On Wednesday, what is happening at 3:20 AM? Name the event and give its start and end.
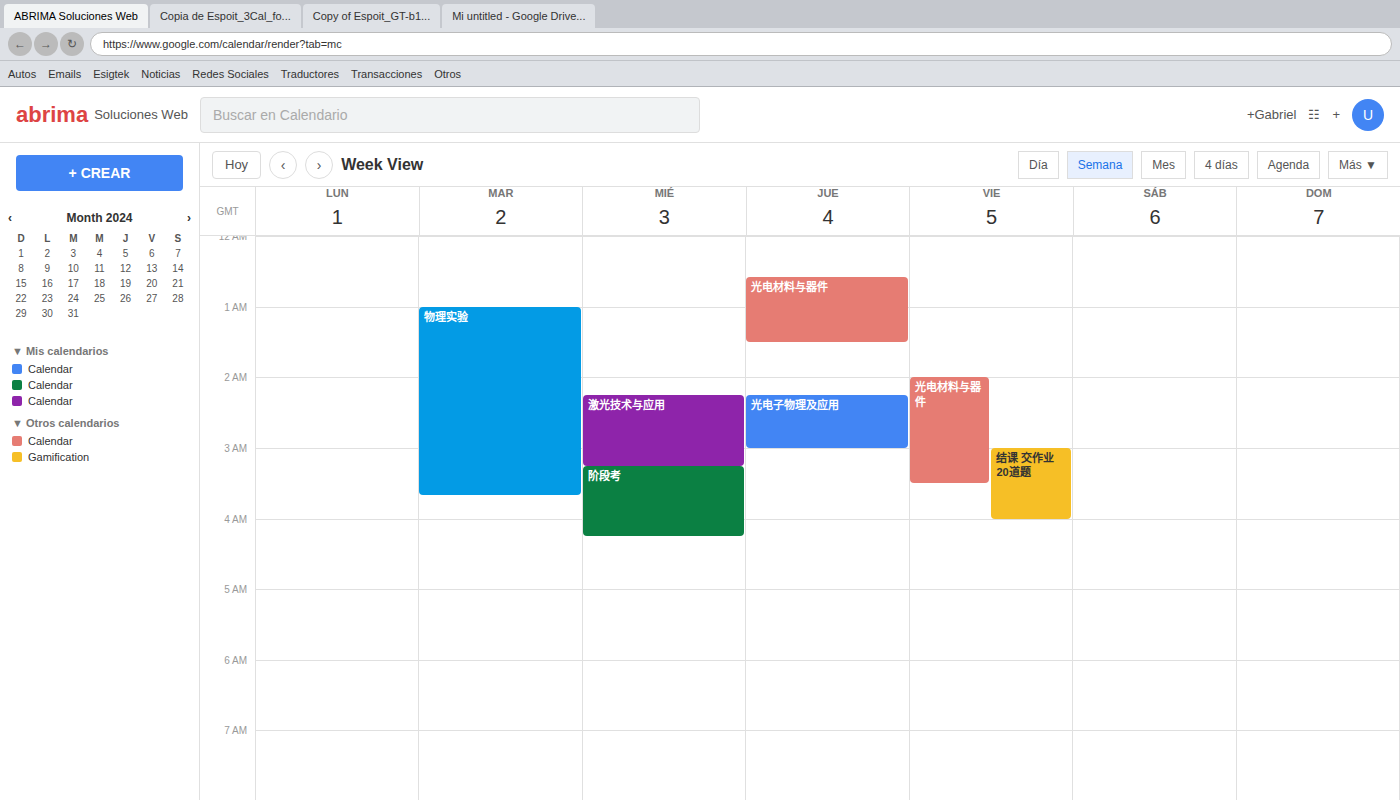
"阶段考", 3:15 AM to 4:15 AM